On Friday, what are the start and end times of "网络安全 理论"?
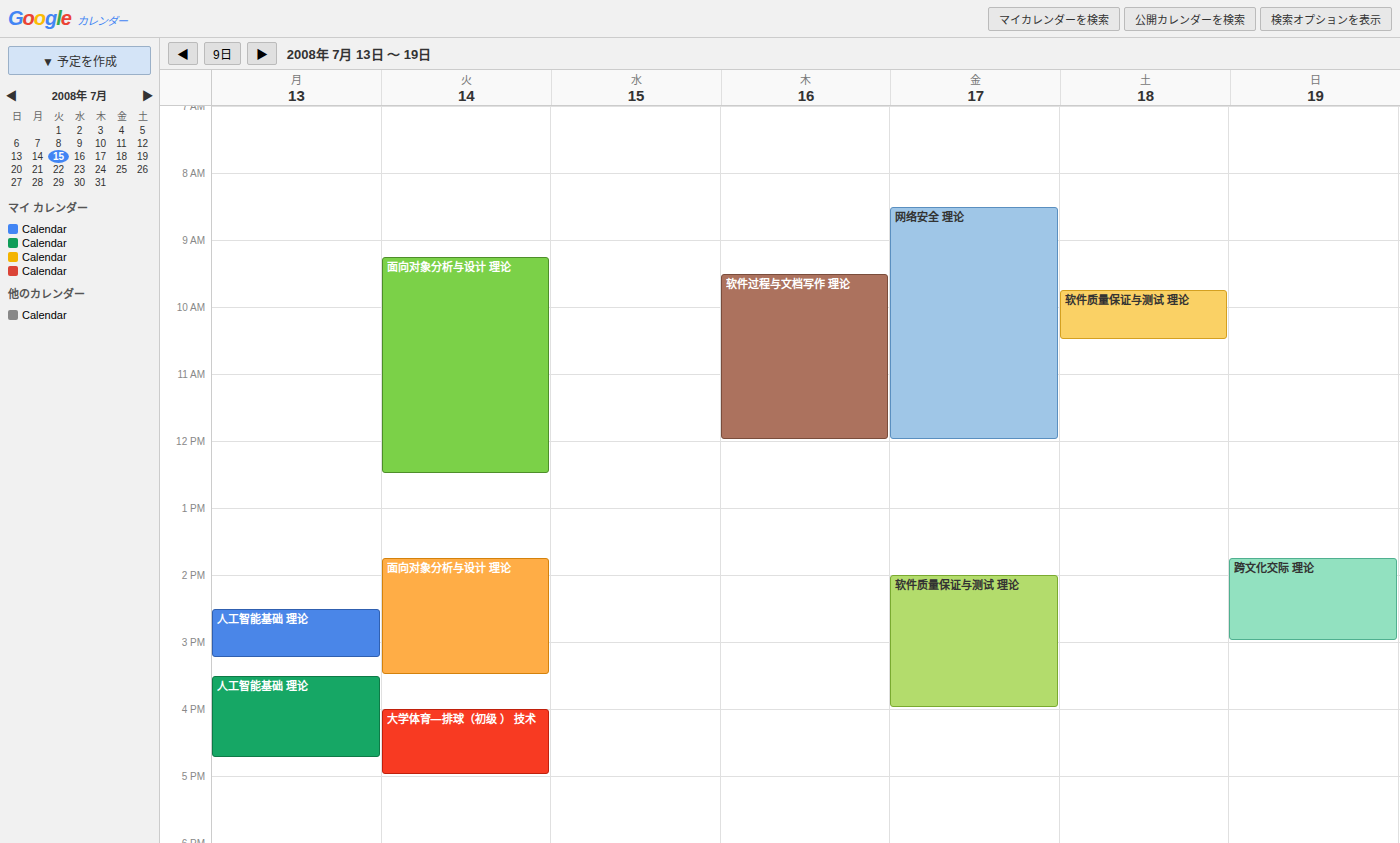
8:30 AM to 12:00 PM